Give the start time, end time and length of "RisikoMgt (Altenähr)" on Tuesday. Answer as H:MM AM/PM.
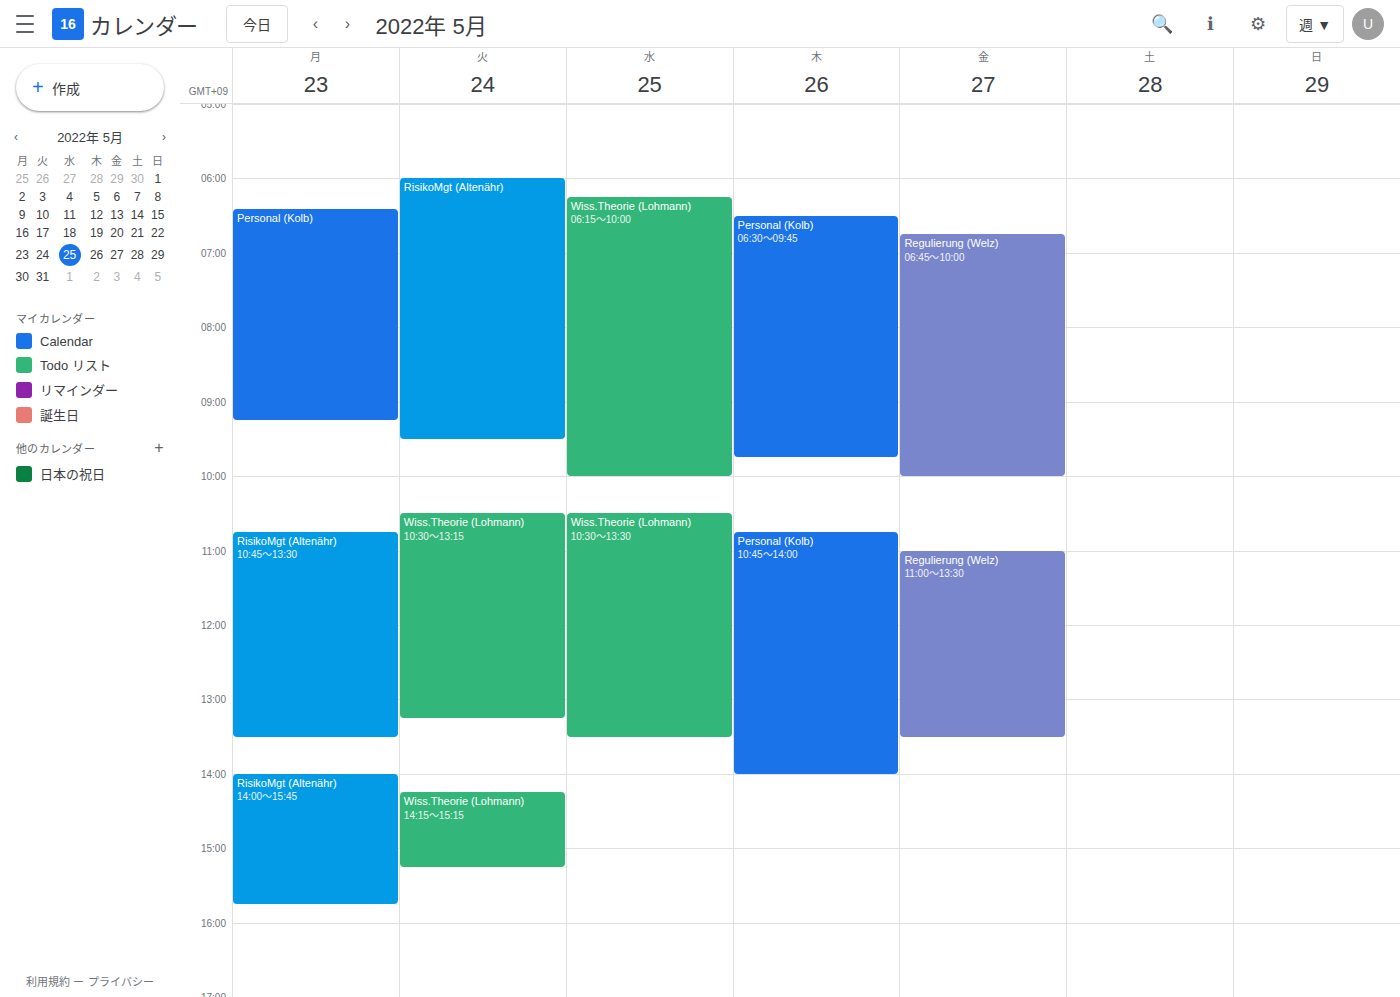
6:00 AM to 9:30 AM, 3 hours 30 minutes